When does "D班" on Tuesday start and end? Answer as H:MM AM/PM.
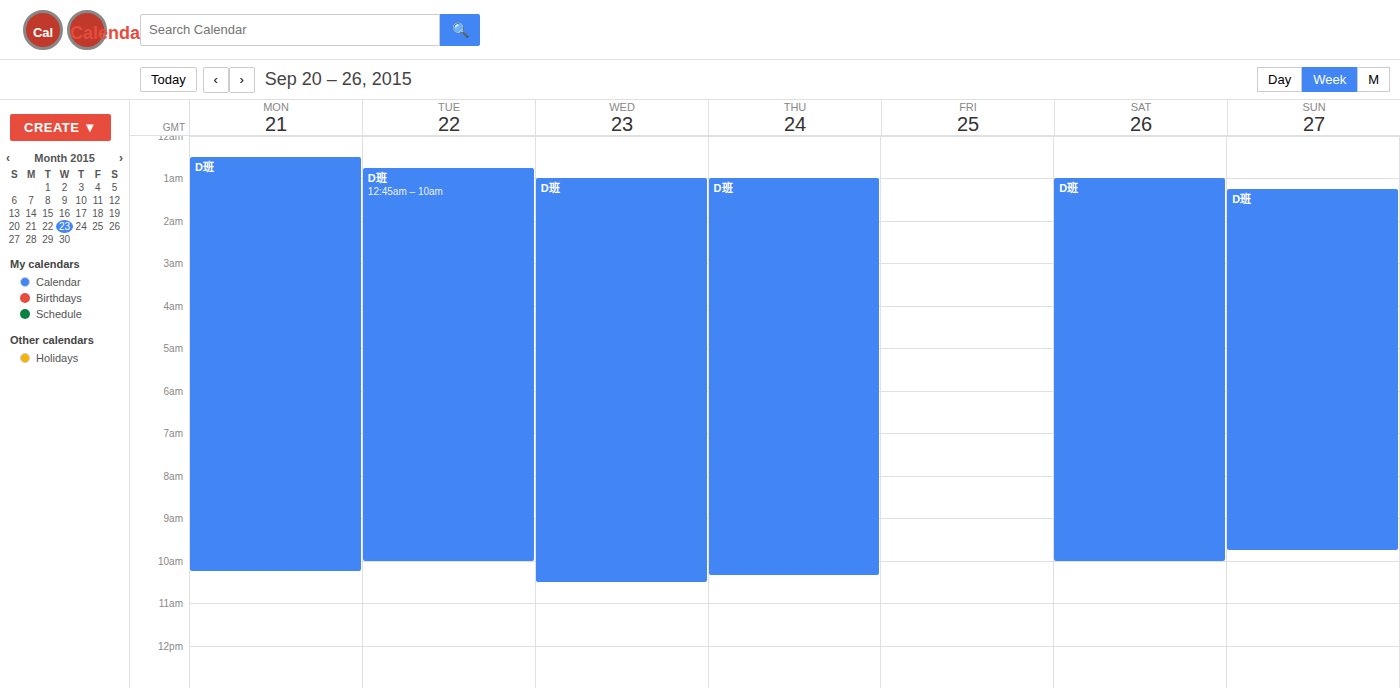
12:45 AM to 10:00 AM